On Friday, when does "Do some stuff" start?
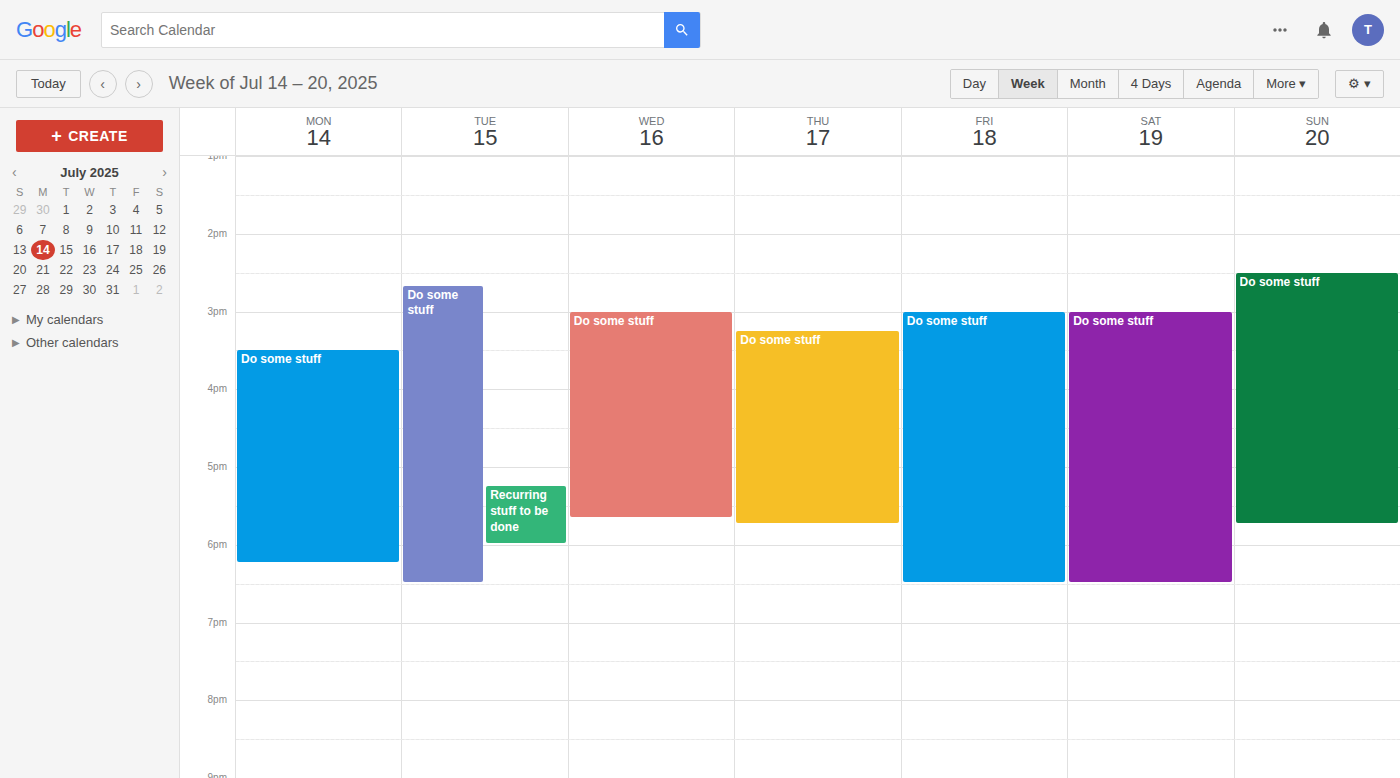
3:00 PM